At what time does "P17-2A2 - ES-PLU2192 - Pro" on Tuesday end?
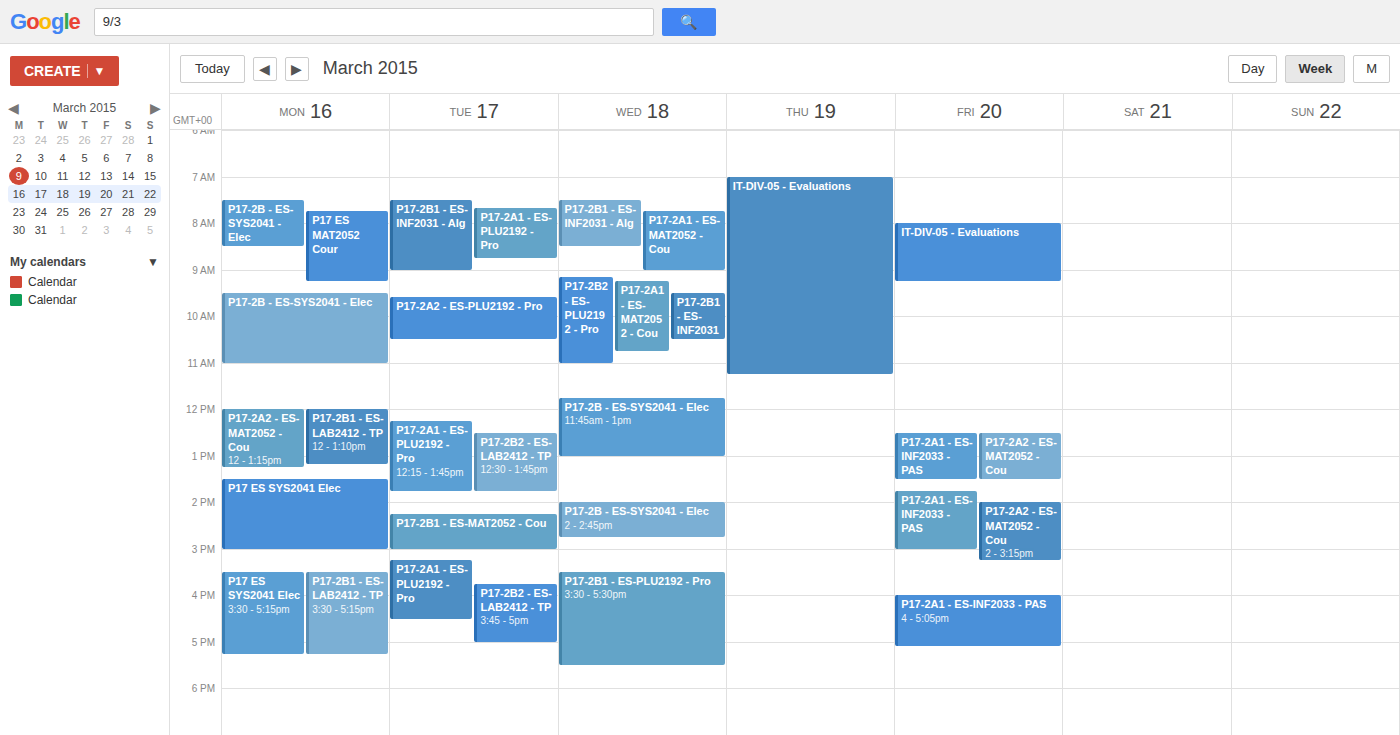
10:30 AM